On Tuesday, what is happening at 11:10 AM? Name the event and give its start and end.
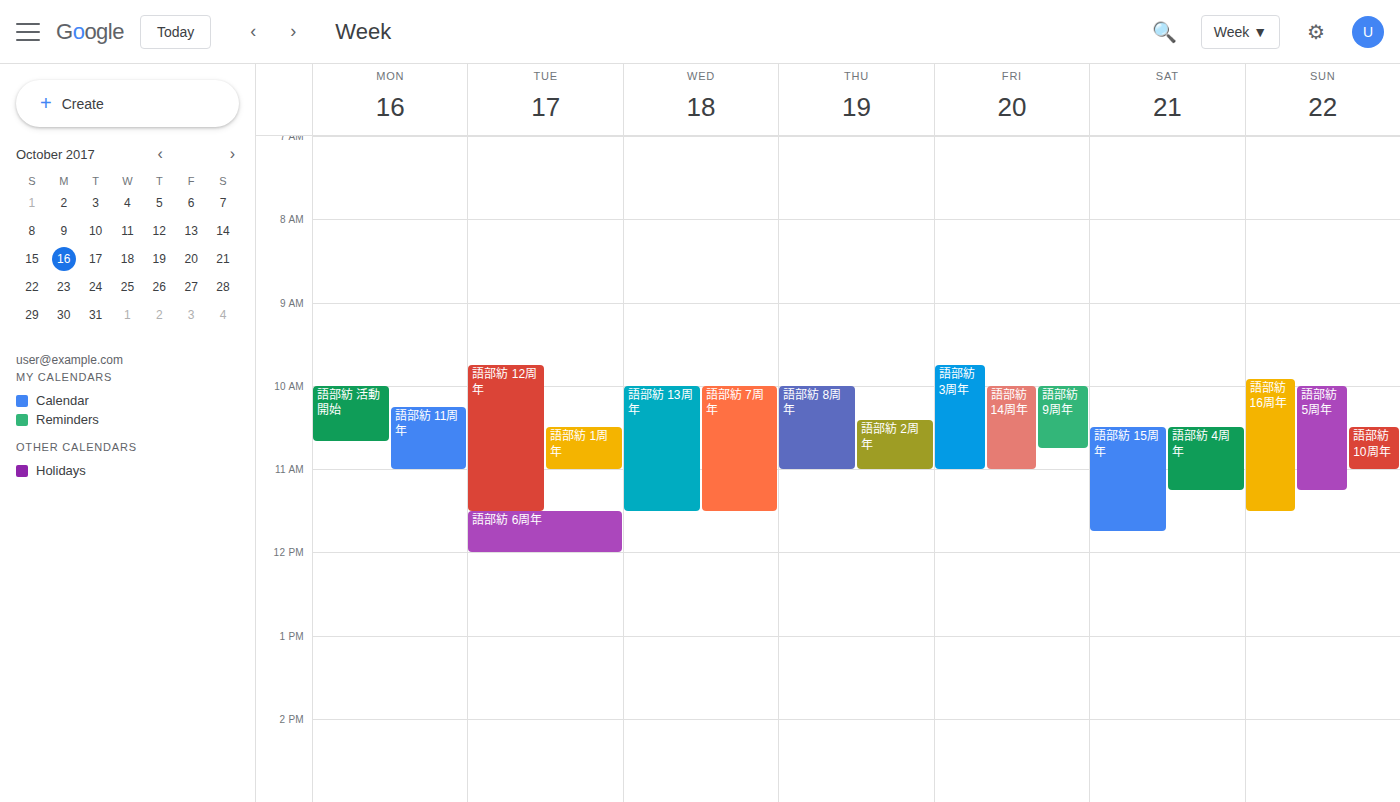
"語部紡 12周年", 9:45 AM to 11:30 AM